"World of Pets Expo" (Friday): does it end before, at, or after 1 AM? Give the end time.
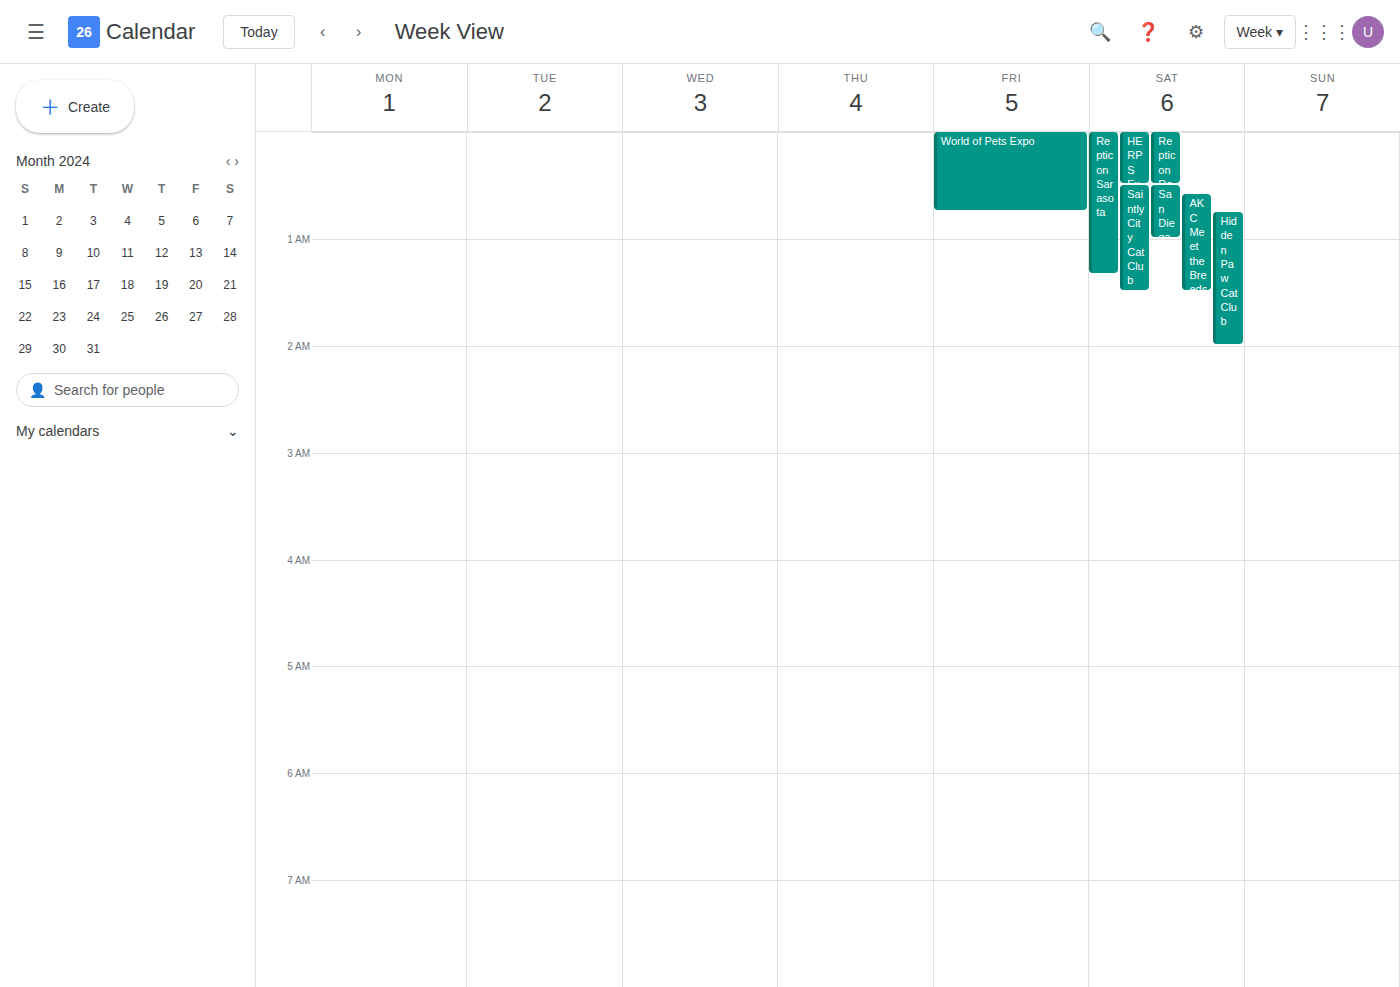
12:45 AM -- before 1 AM, 15 minutes above the 1 AM line.